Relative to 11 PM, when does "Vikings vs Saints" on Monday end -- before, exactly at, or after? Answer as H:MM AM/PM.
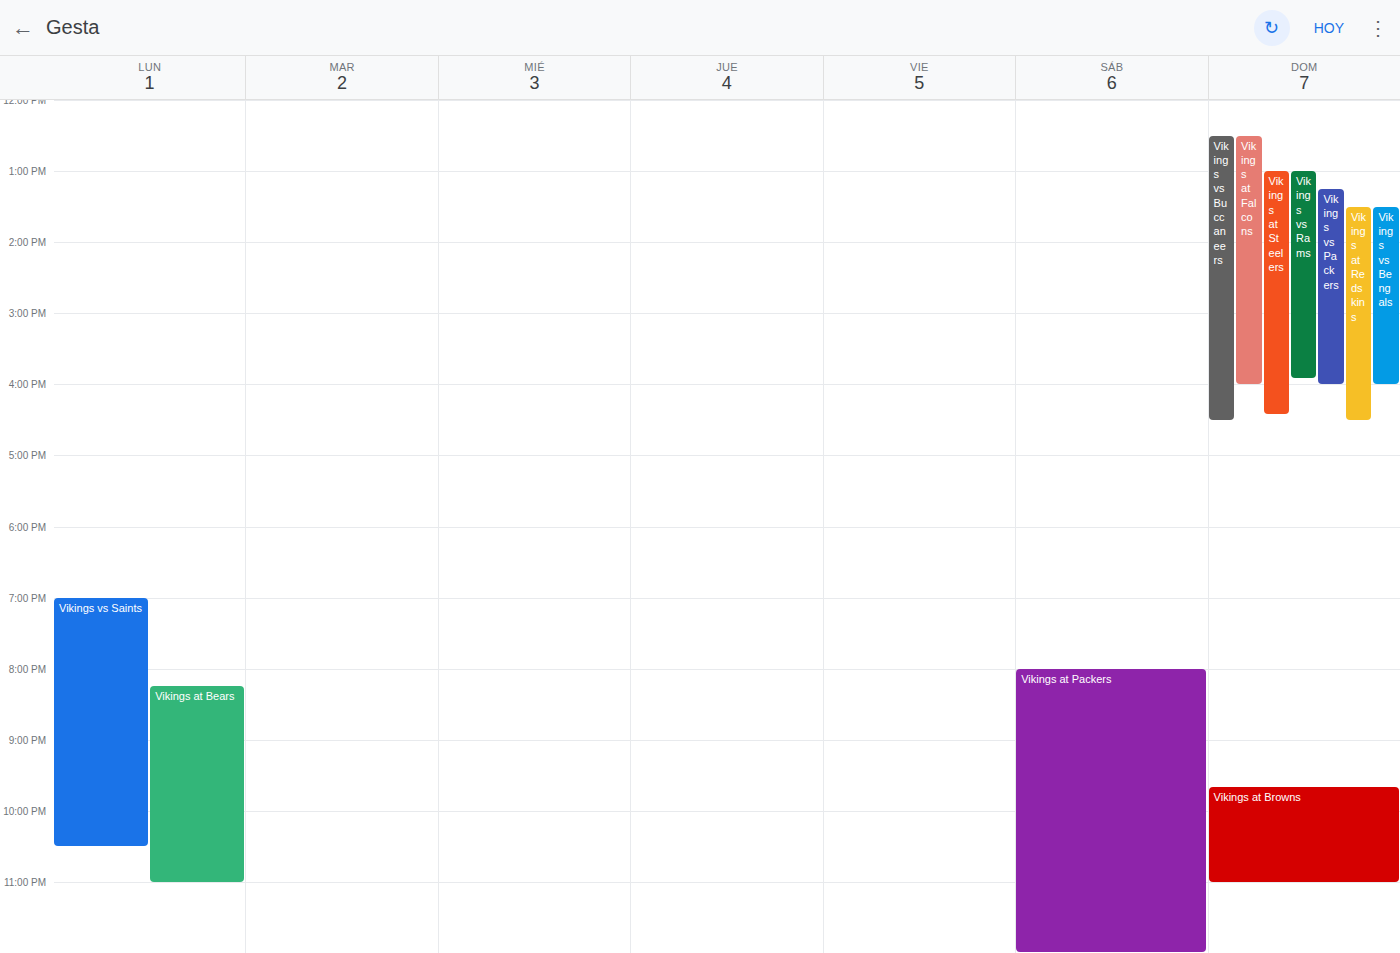
10:30 PM -- before 11 PM, 30 minutes above the 11 PM line.